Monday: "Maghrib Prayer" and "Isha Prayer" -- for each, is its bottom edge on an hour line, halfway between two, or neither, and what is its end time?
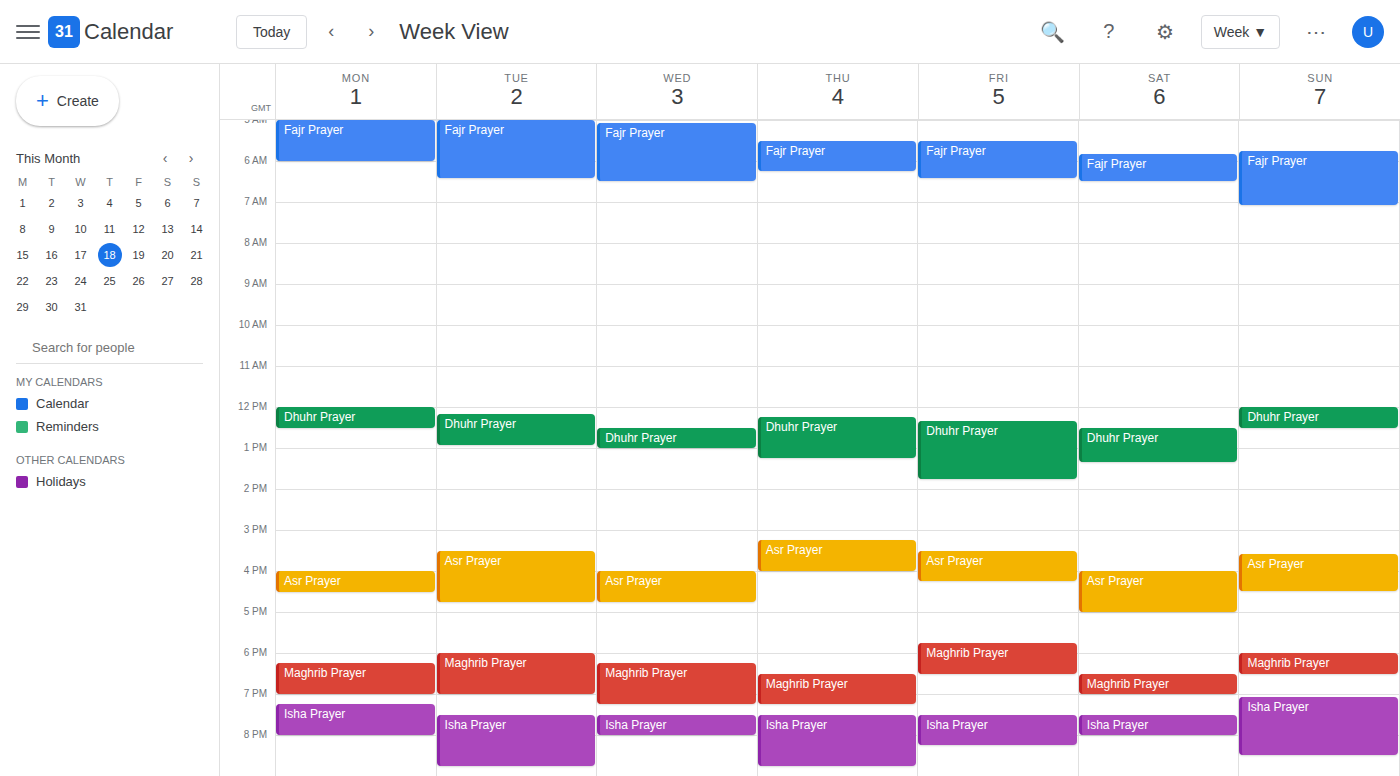
"Maghrib Prayer": 7:00 PM, exactly on the 7 PM line. "Isha Prayer": 8:00 PM, exactly on the 8 PM line.